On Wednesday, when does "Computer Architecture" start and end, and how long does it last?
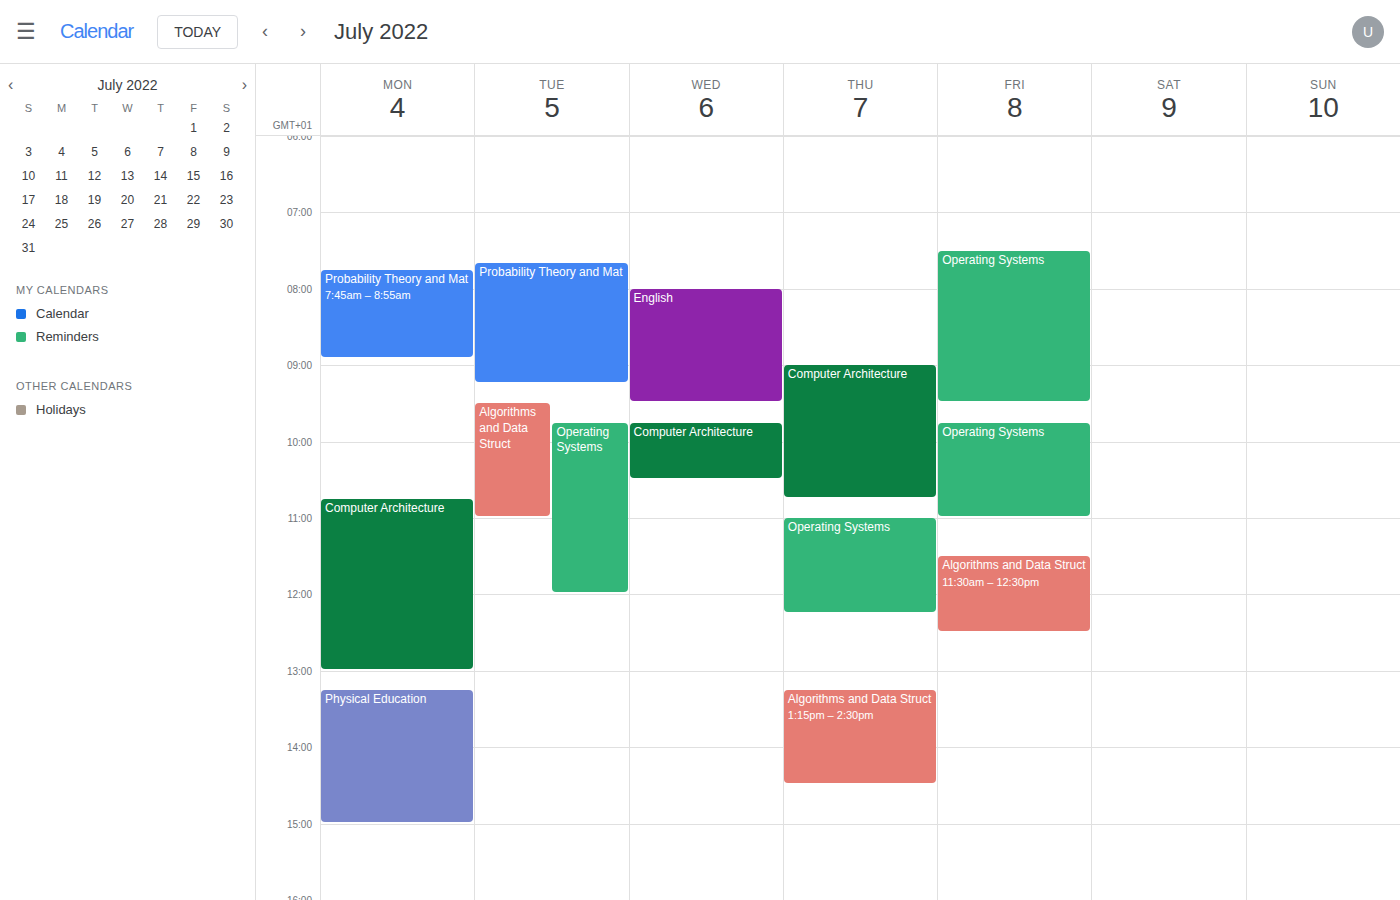
9:45 AM to 10:30 AM, 45 minutes